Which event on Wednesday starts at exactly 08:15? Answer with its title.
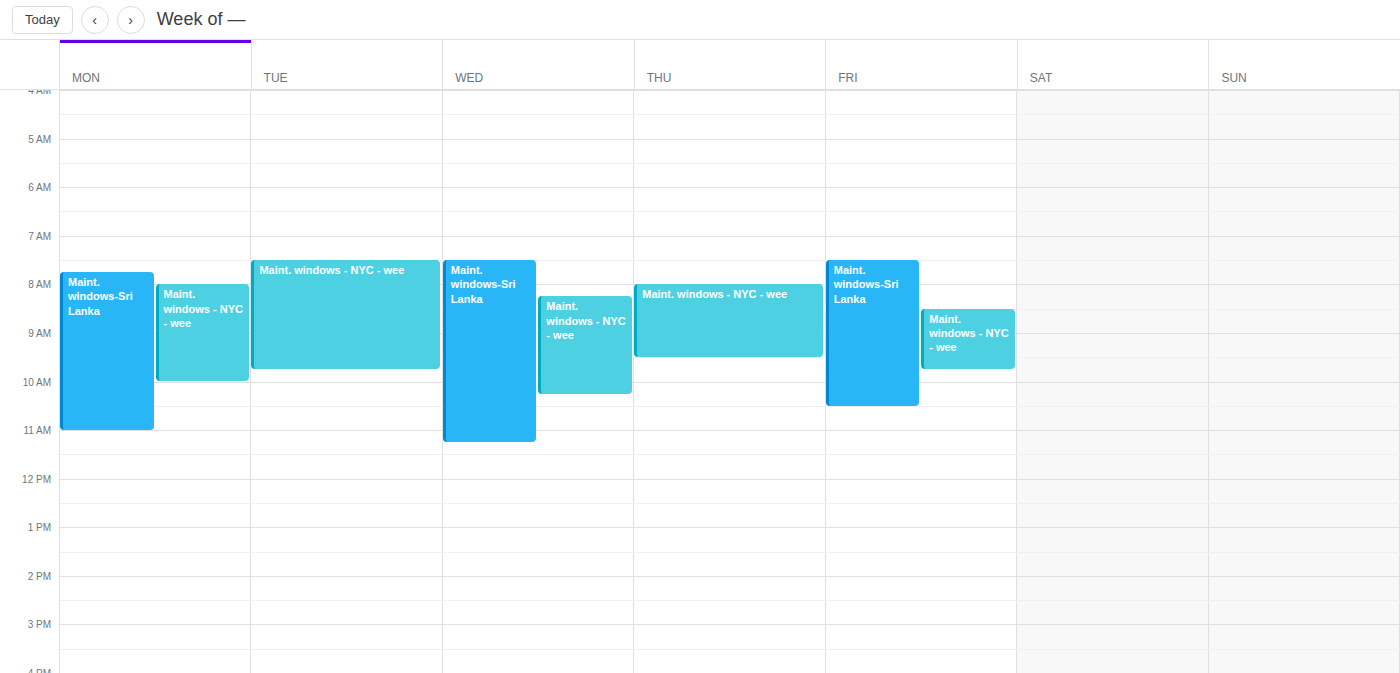
"Maint. windows - NYC - wee"